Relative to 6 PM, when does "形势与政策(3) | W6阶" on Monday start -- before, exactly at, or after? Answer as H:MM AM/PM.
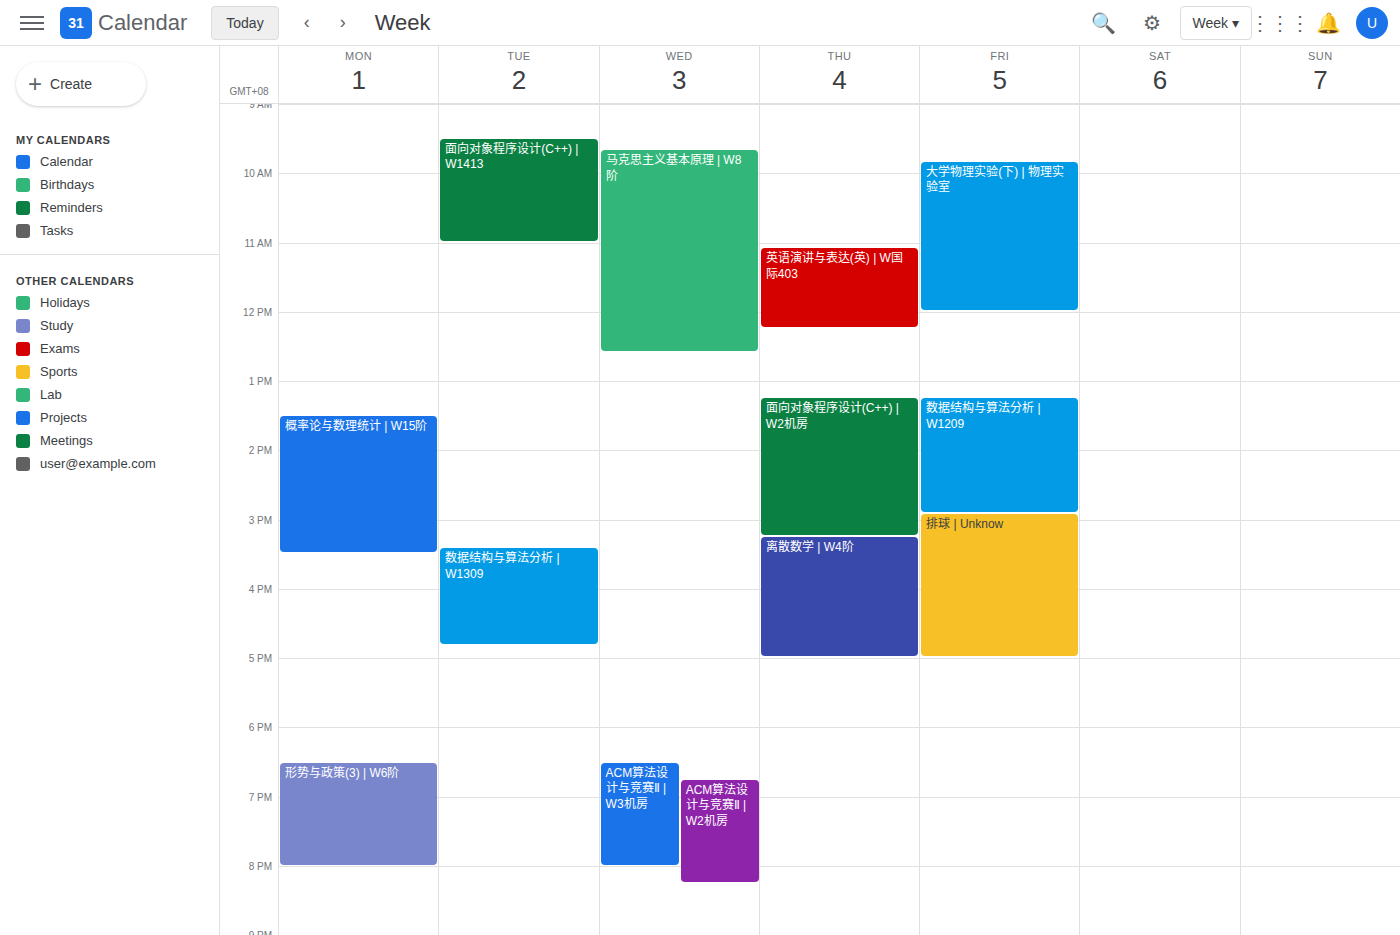
6:30 PM -- after 6 PM, 30 minutes below the 6 PM line.